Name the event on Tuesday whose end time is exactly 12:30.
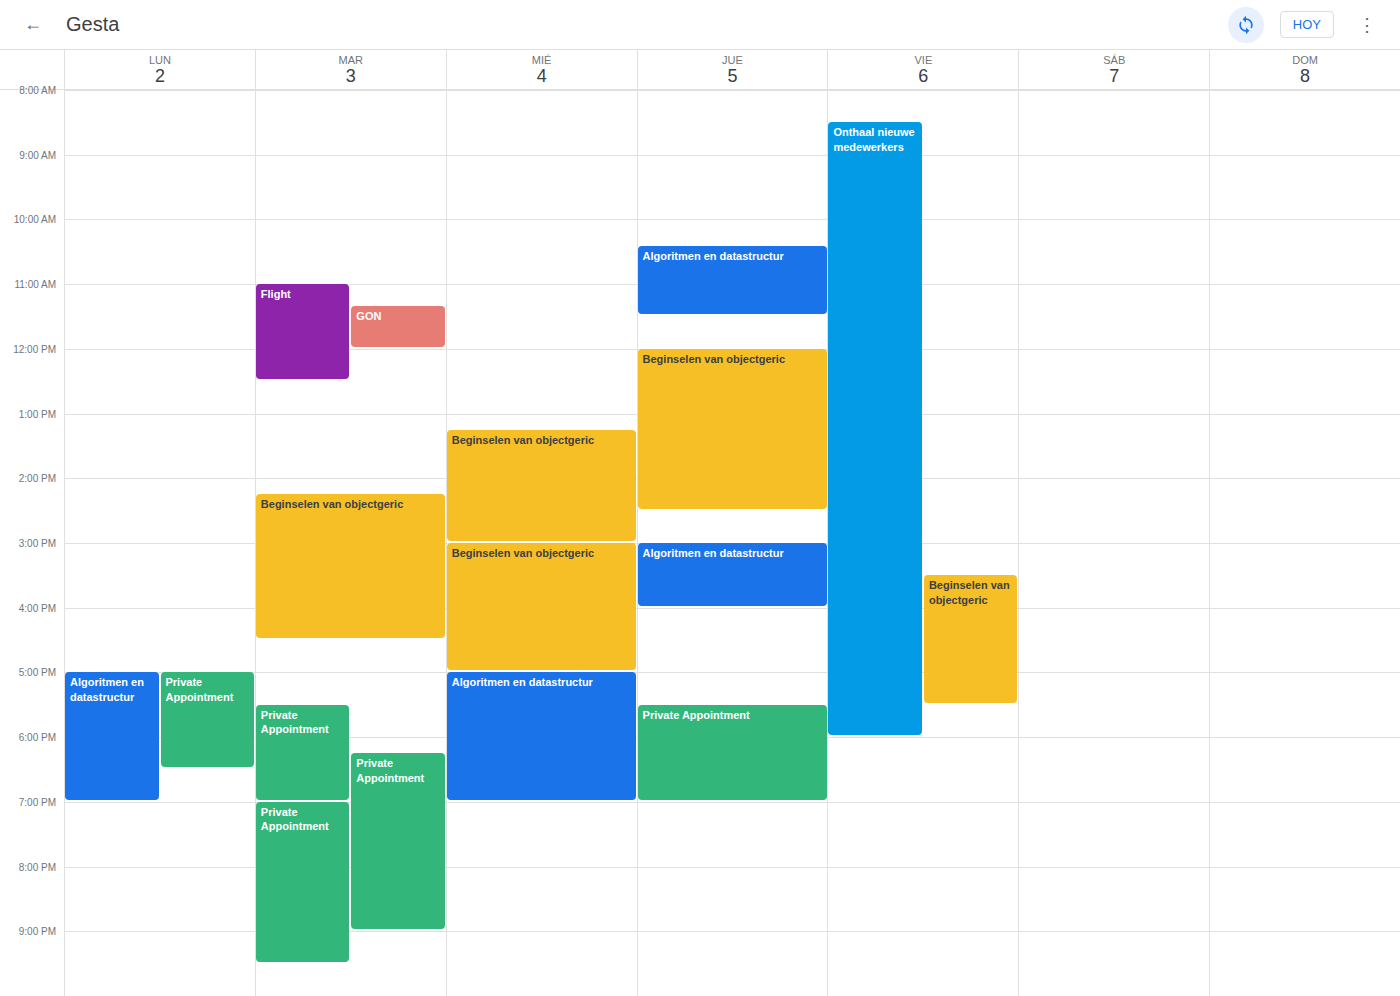
"Flight"